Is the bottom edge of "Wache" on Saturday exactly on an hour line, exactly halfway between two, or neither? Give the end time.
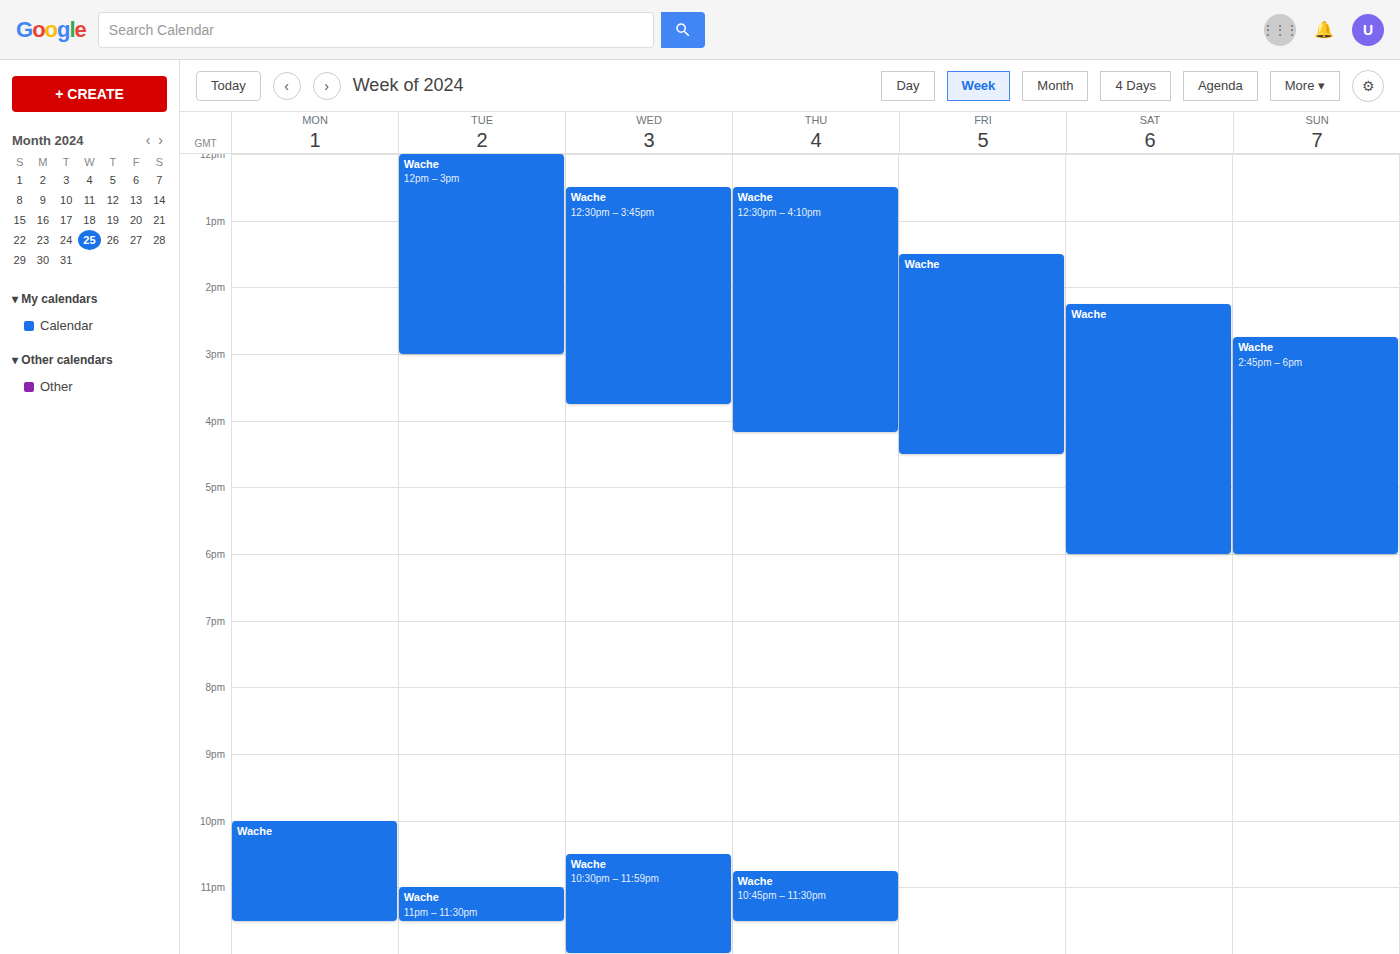
6:00 PM -- exactly on the 6 PM line.